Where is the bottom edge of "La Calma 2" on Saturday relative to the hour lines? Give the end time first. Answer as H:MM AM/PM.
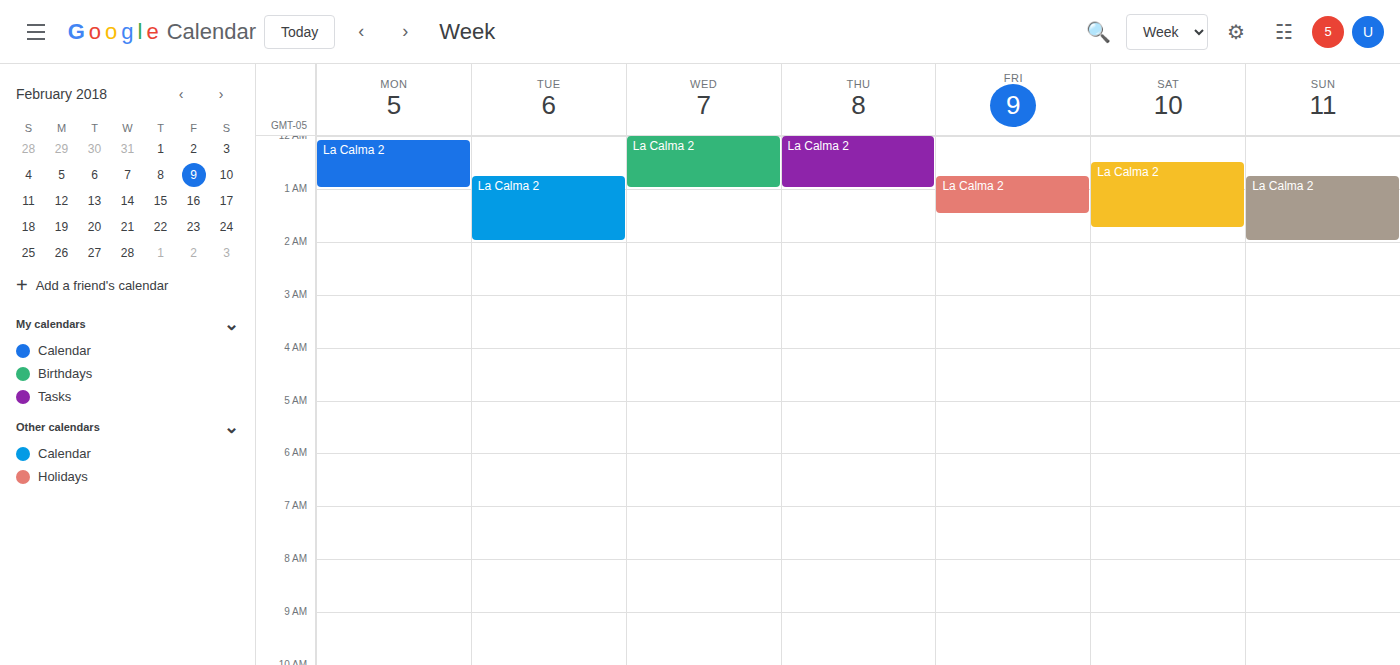
1:45 AM -- neither: three quarters of the way from the 1 AM line to the 2 AM line.